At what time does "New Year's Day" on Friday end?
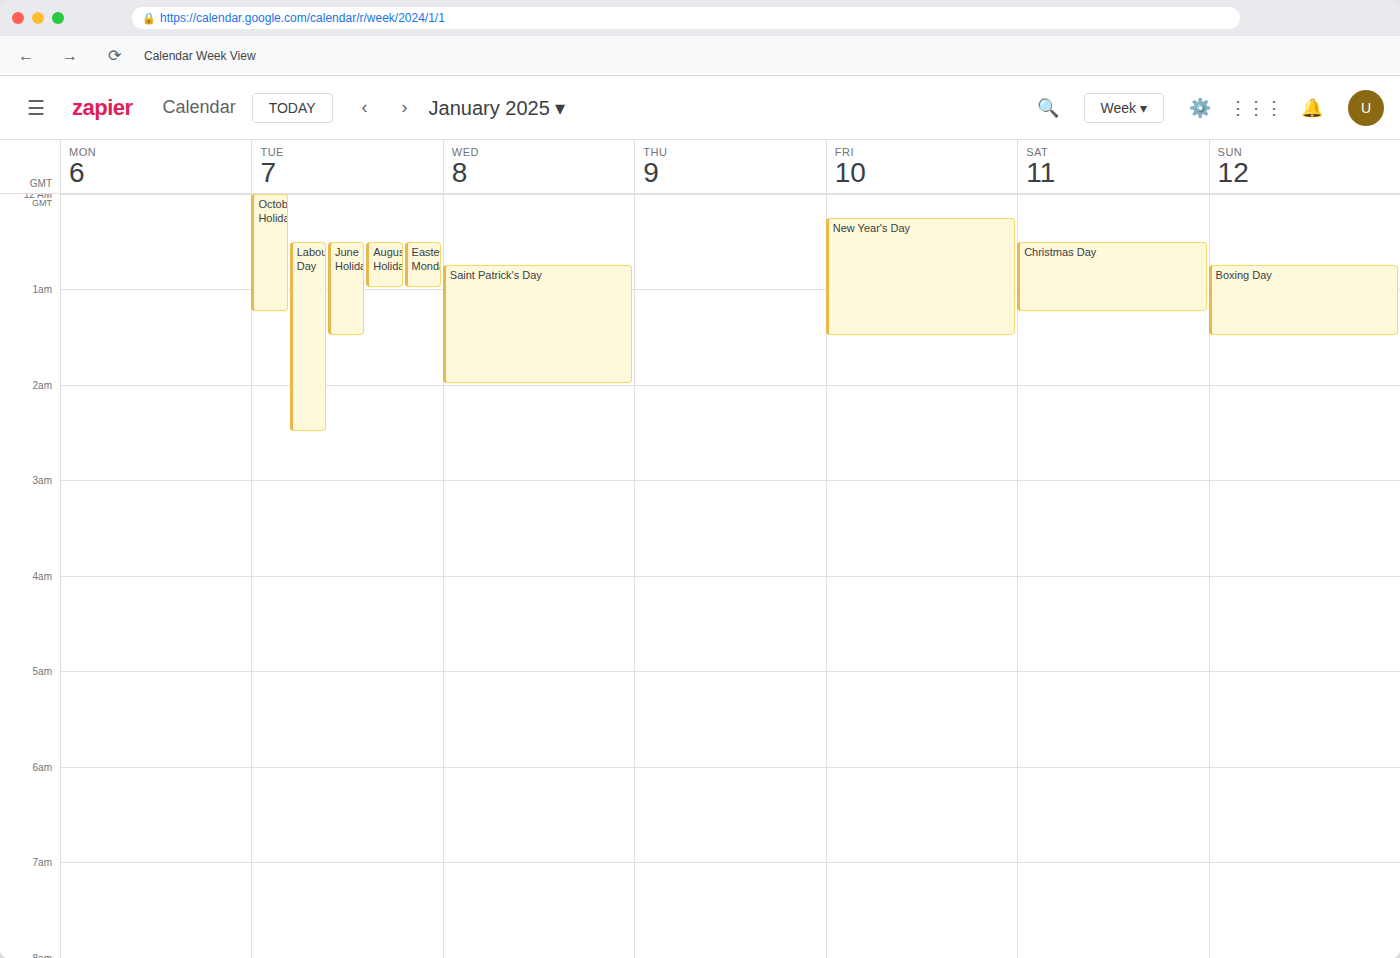
1:30 AM